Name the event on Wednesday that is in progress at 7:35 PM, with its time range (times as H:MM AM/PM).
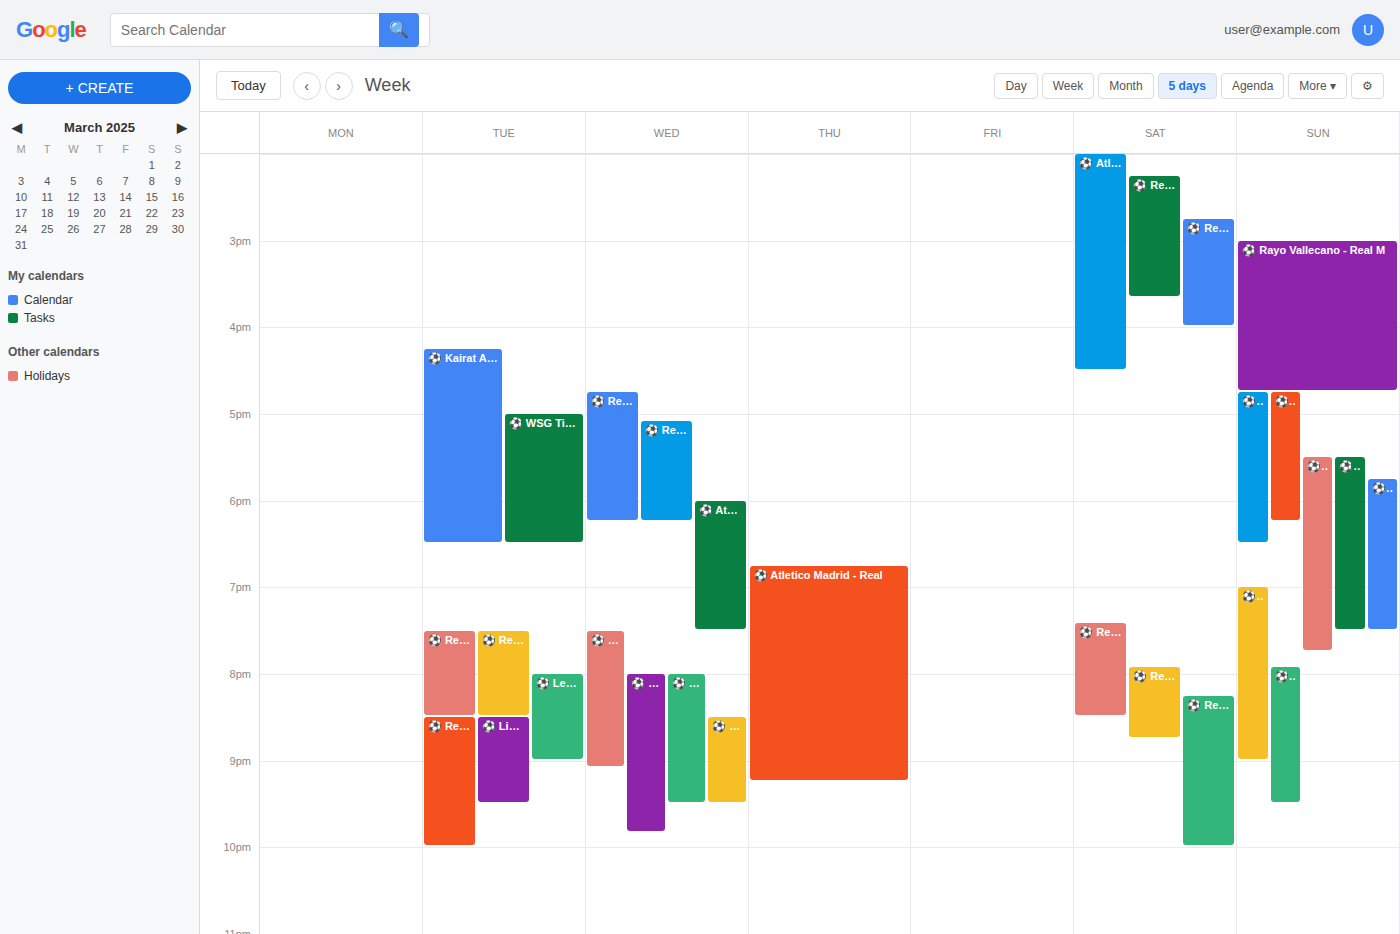
"⚽️ Real Madrid - Juventus", 7:30 PM to 9:05 PM